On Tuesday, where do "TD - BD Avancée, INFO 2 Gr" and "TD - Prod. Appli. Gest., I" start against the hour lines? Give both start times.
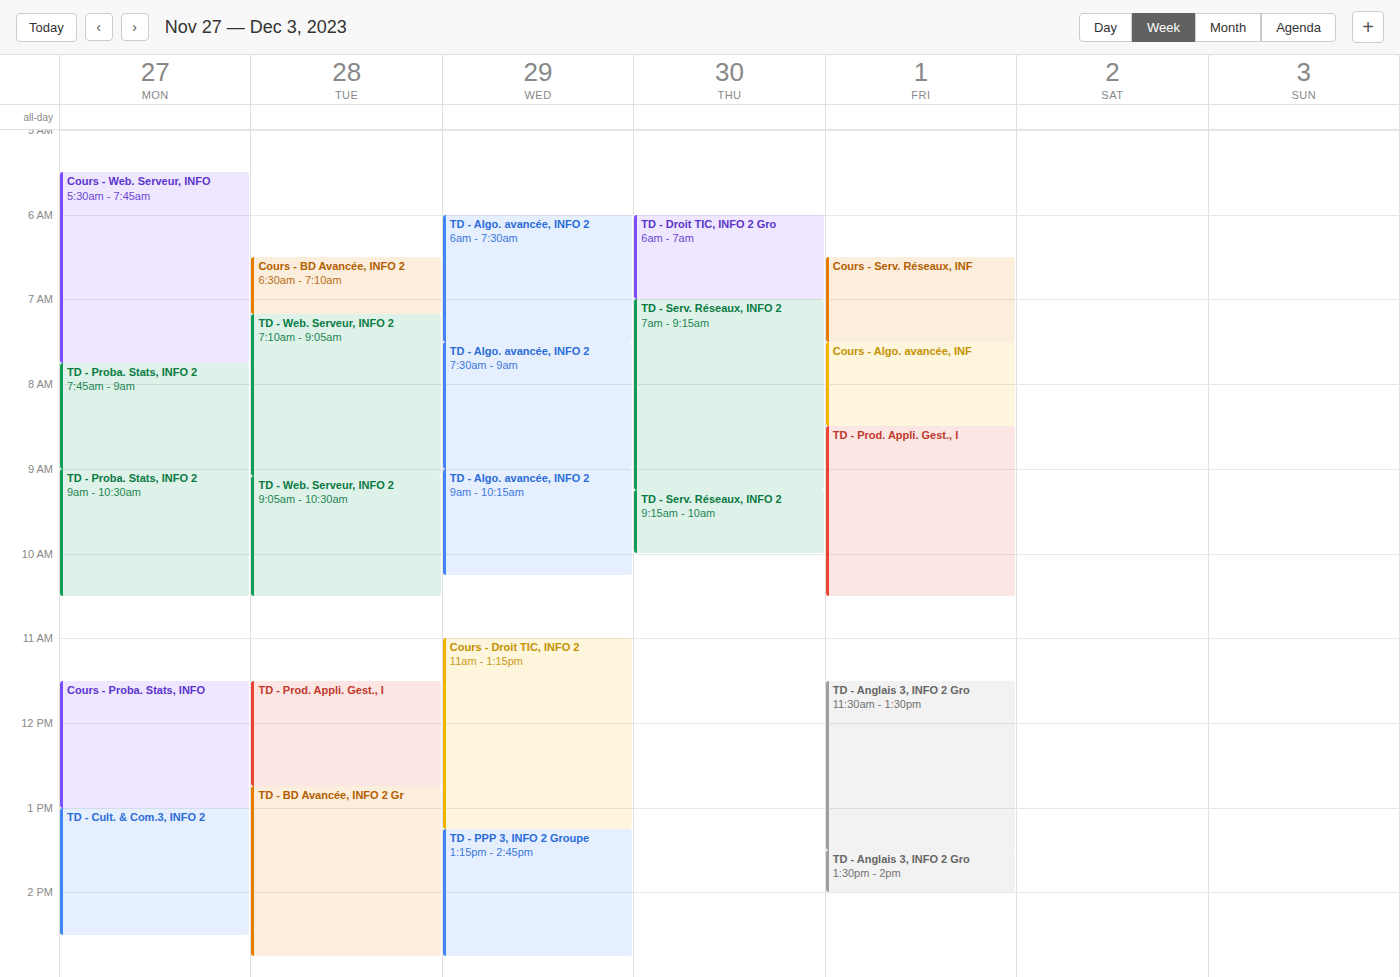
"TD - BD Avancée, INFO 2 Gr": 12:45, neither: three quarters of the way from the 12:00 line to the 13:00 line. "TD - Prod. Appli. Gest., I": 11:30, halfway between the 11:00 and 12:00 lines.